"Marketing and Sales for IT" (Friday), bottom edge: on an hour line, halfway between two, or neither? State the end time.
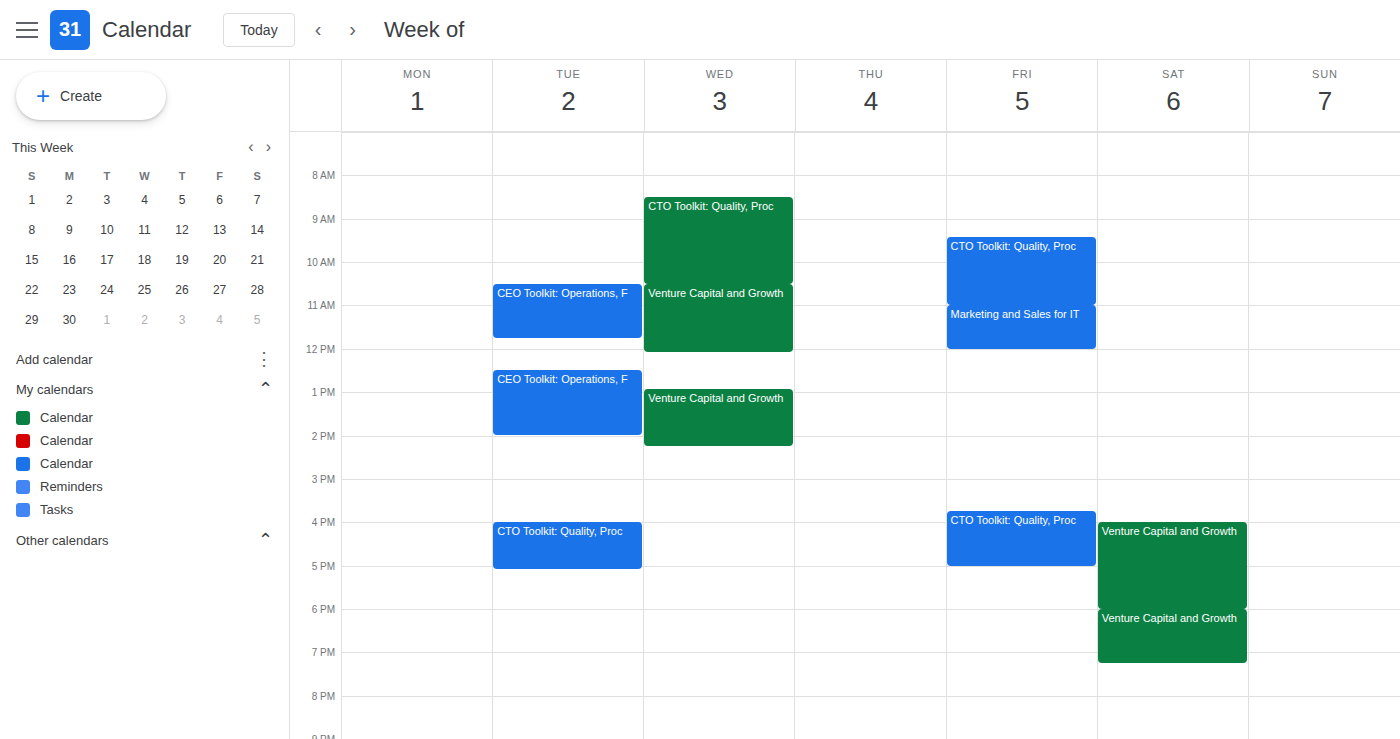
12:00 PM -- exactly on the 12 PM line.